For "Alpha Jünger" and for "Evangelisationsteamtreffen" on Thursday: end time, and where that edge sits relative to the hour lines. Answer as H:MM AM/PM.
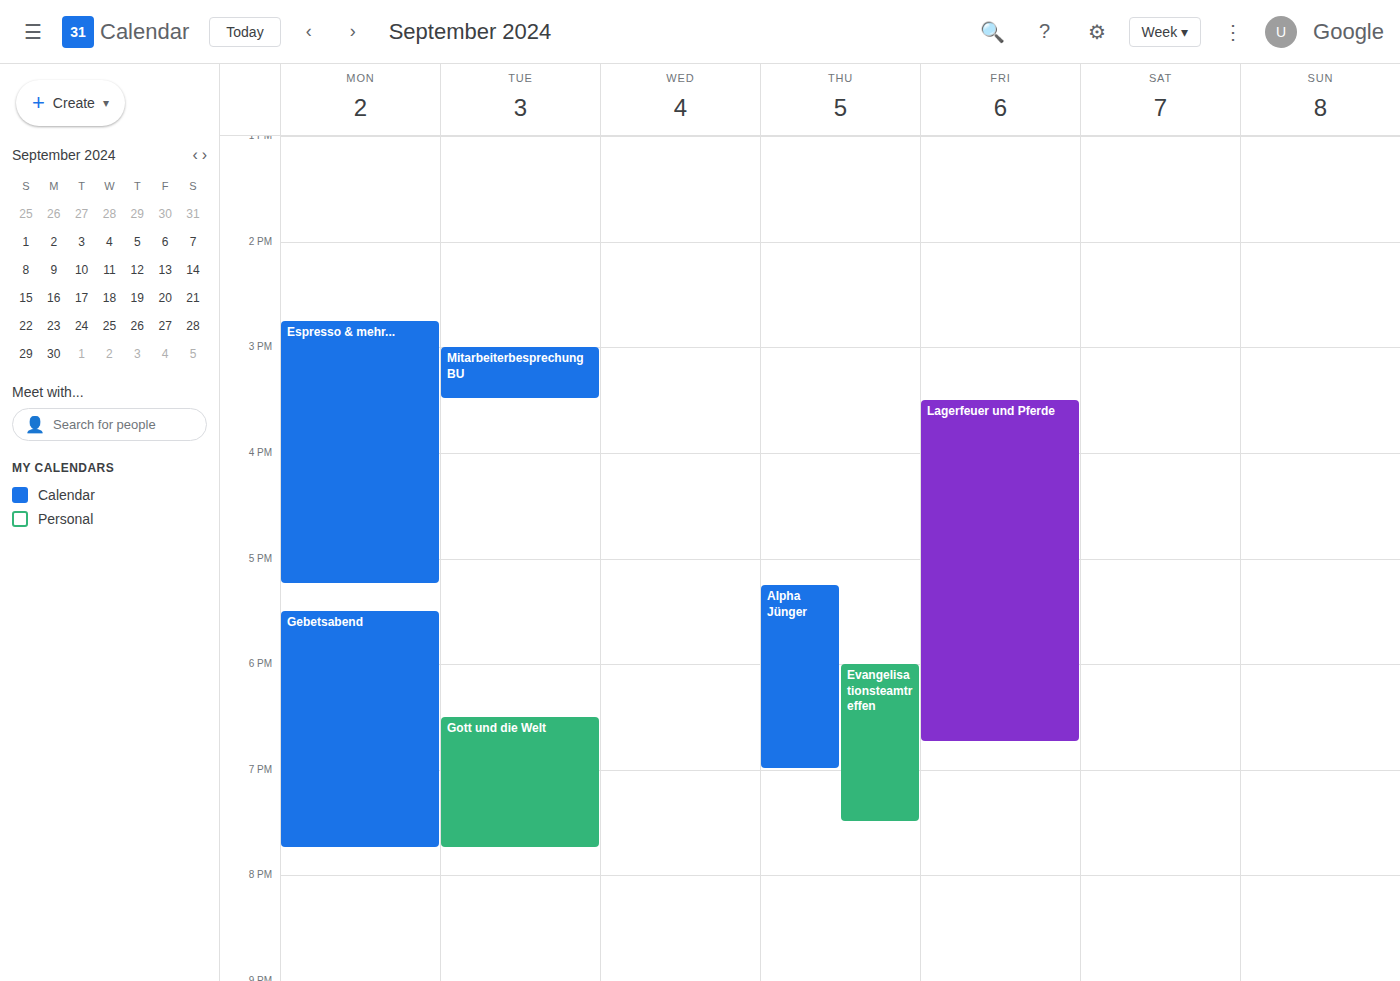
"Alpha Jünger": 7:00 PM, exactly on the 7 PM line. "Evangelisationsteamtreffen": 7:30 PM, halfway between the 7 PM and 8 PM lines.